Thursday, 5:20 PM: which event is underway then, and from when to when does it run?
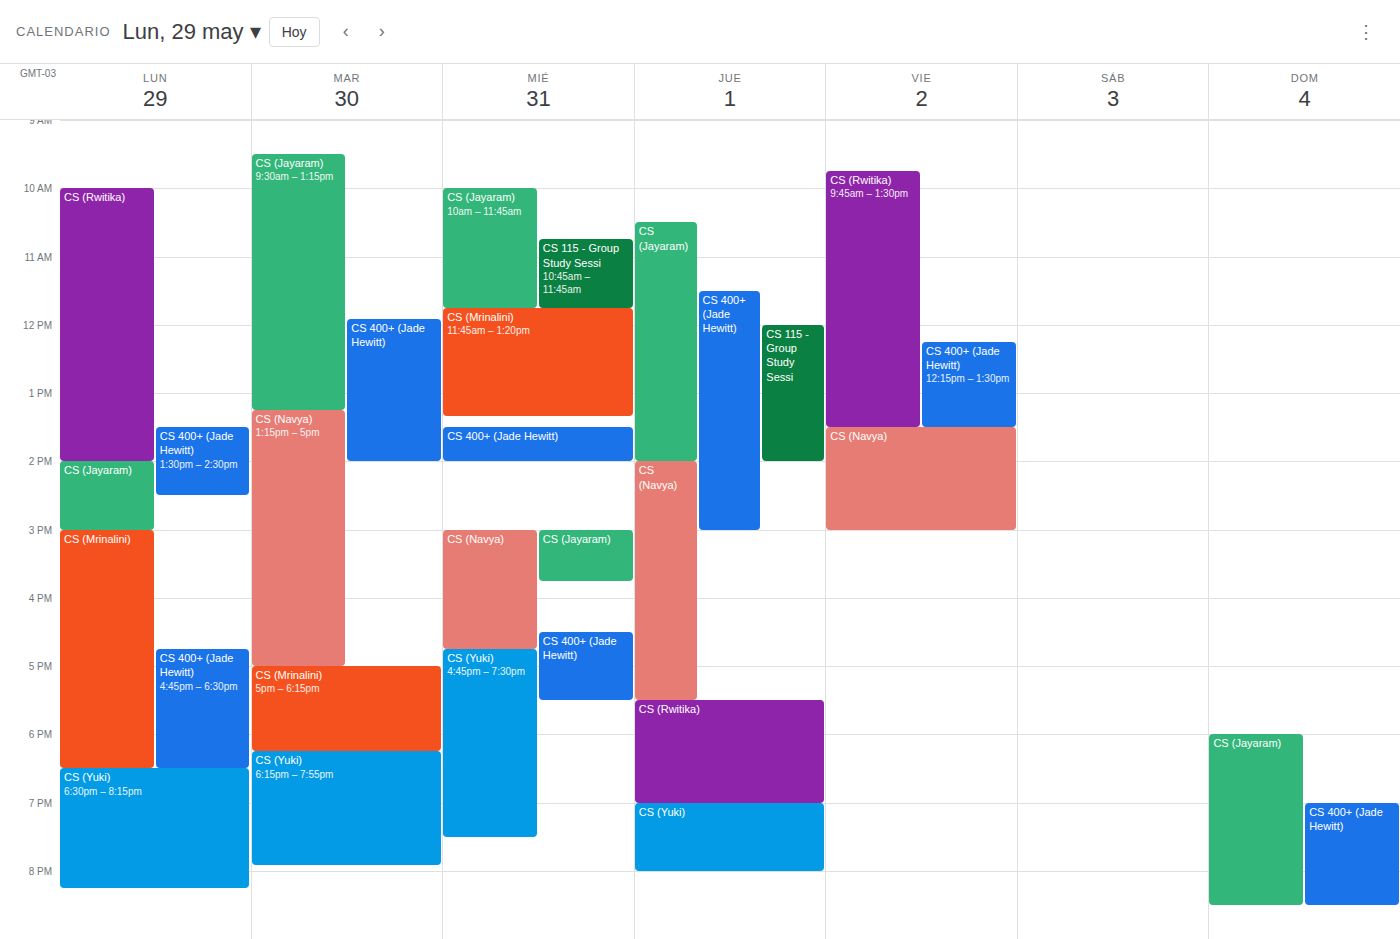
"CS (Navya)", 2:00 PM to 5:30 PM